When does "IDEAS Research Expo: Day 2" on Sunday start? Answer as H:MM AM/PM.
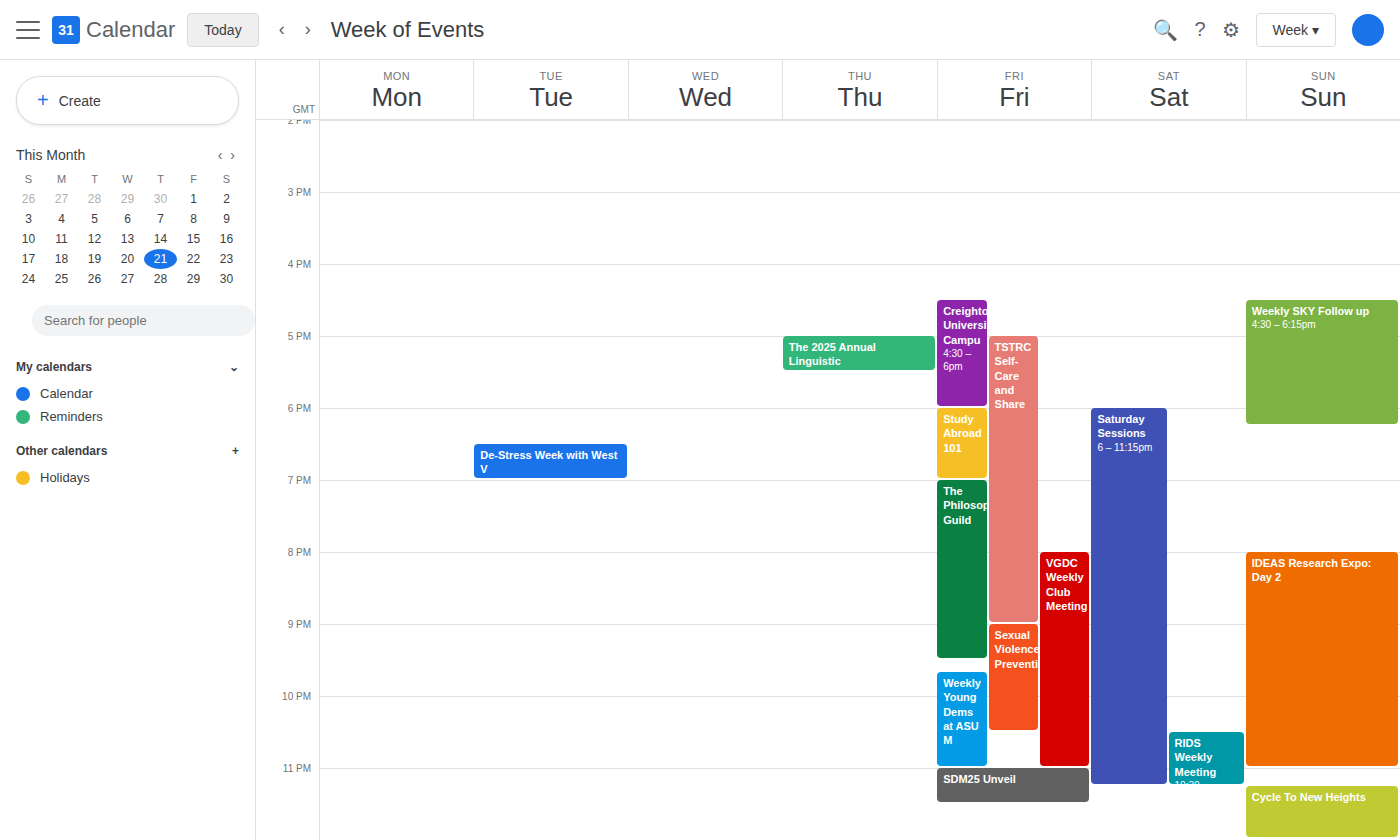
8:00 PM